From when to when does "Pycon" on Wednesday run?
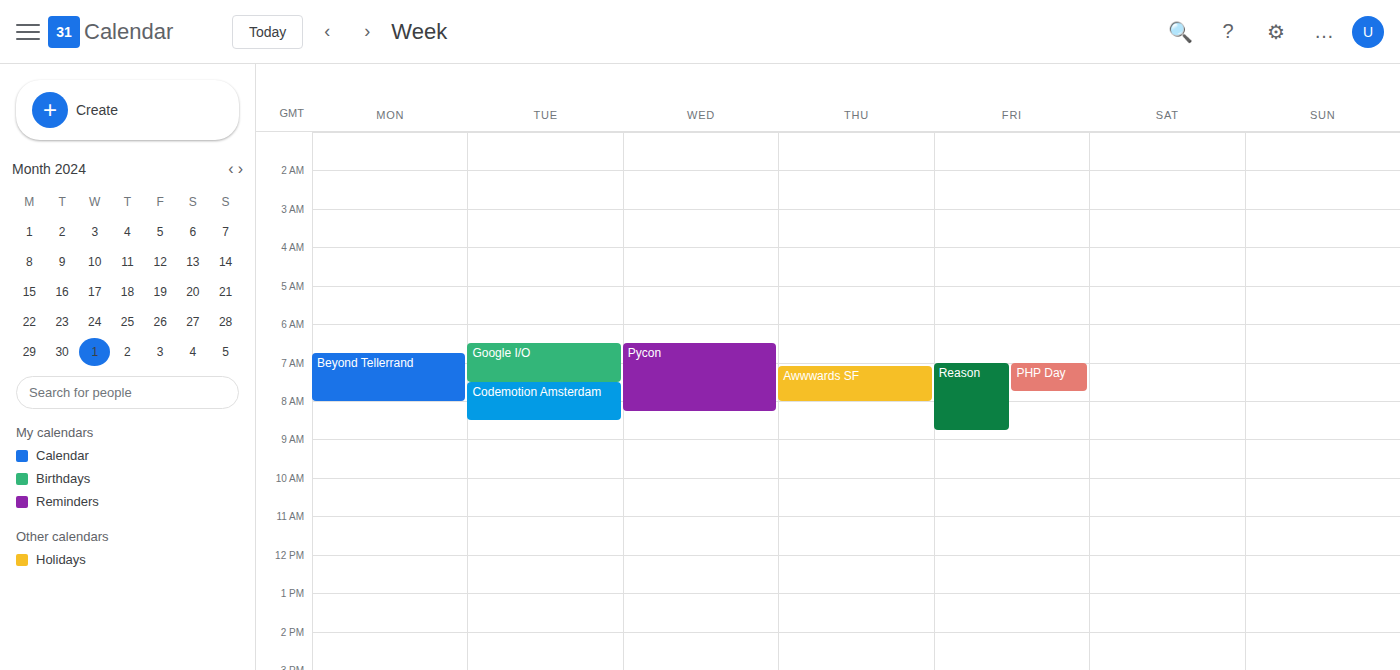
6:30 AM to 8:15 AM